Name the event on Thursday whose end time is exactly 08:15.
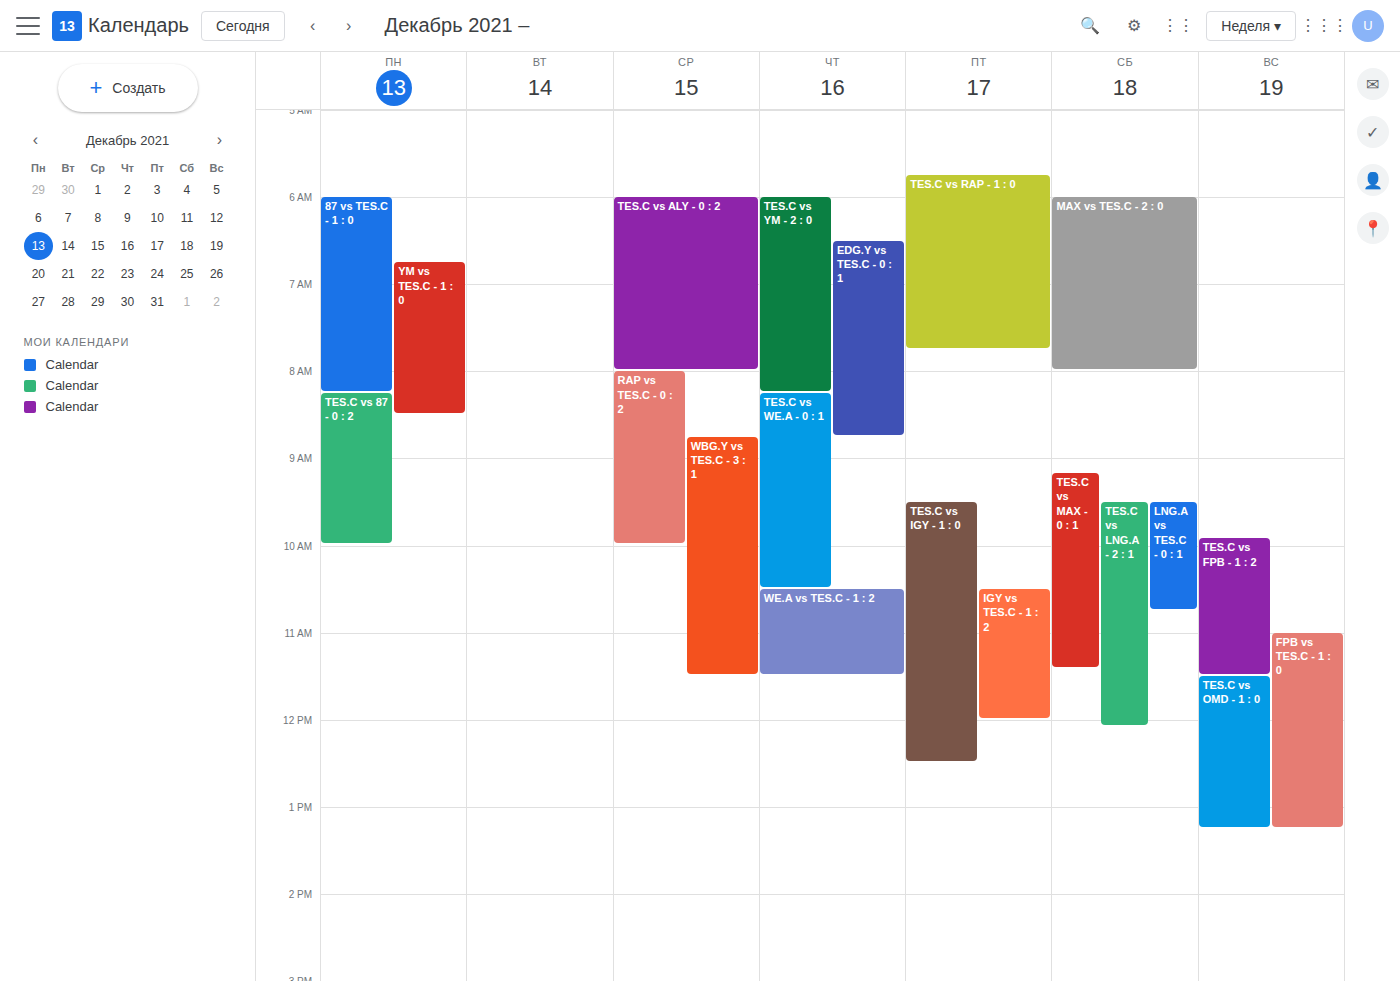
"TES.C vs YM - 2 : 0"